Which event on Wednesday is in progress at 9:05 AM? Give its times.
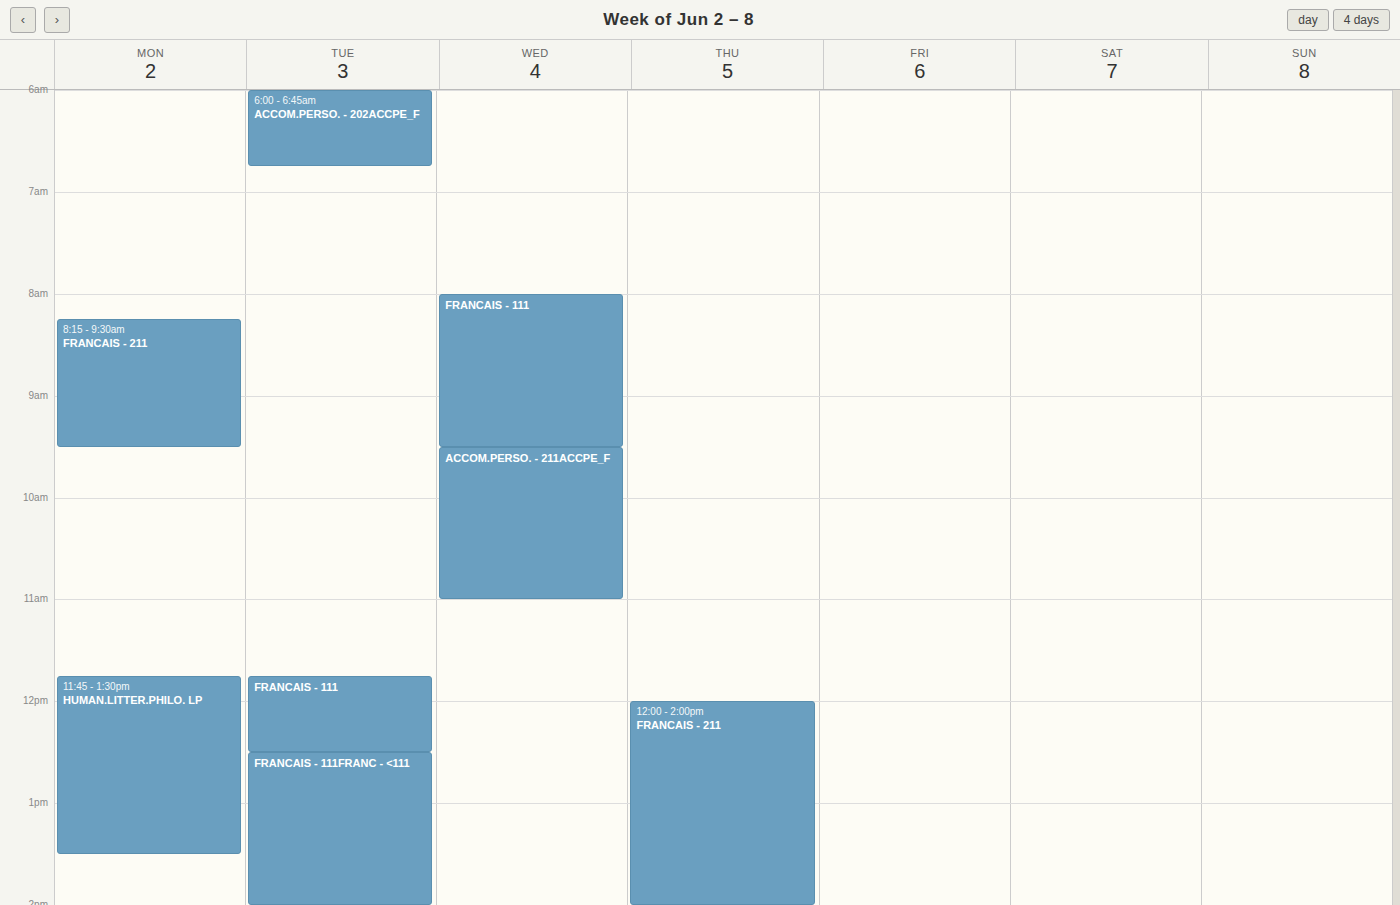
"FRANCAIS - 111", 8:00 AM to 9:30 AM